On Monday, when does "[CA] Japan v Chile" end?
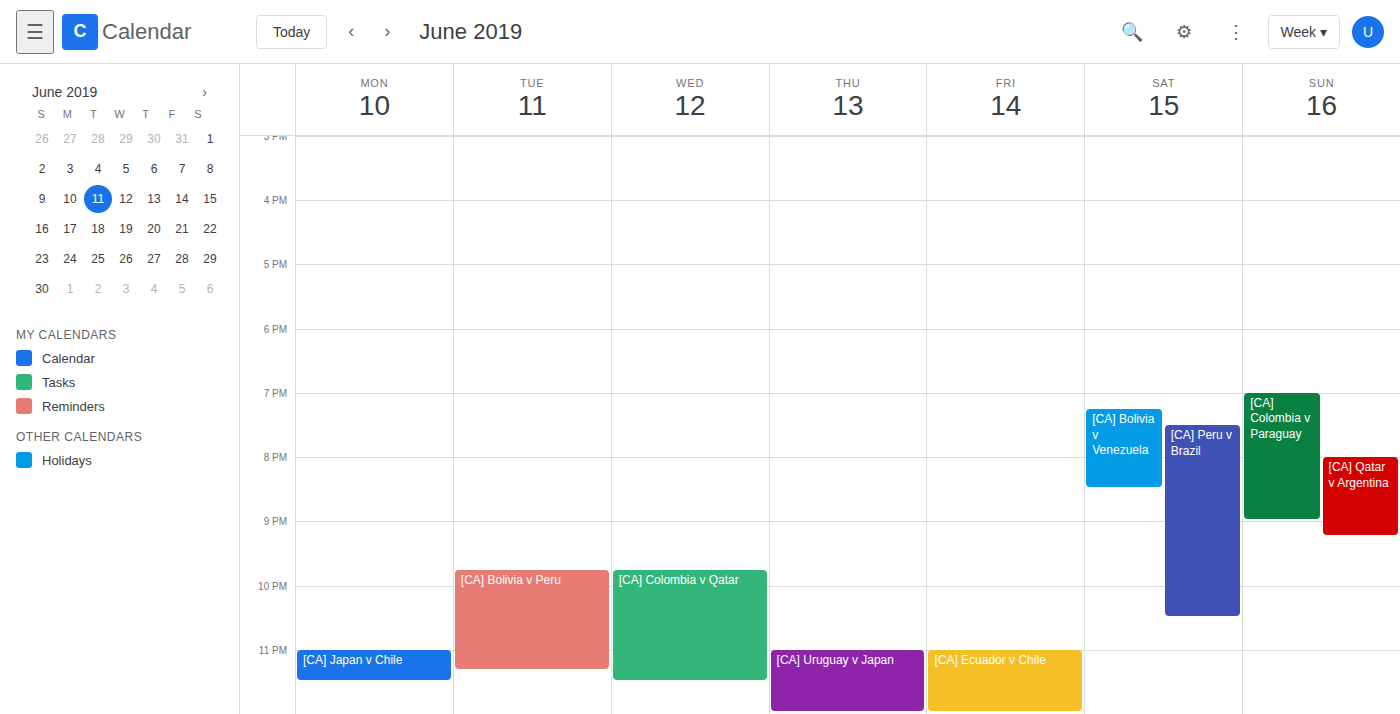
11:30 PM